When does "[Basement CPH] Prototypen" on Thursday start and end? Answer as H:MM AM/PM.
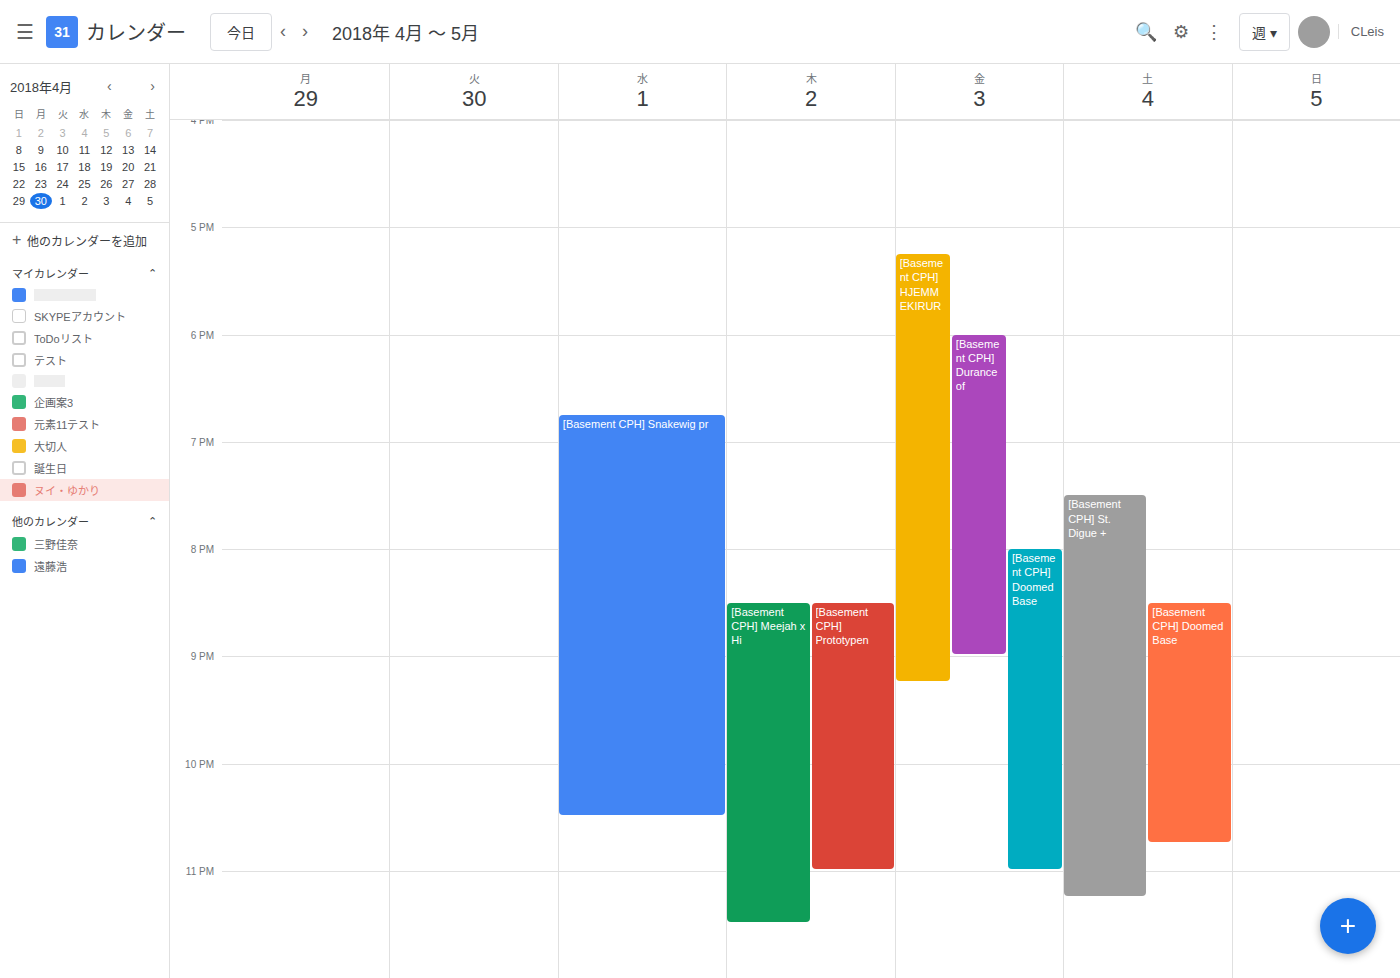
8:30 PM to 11:00 PM